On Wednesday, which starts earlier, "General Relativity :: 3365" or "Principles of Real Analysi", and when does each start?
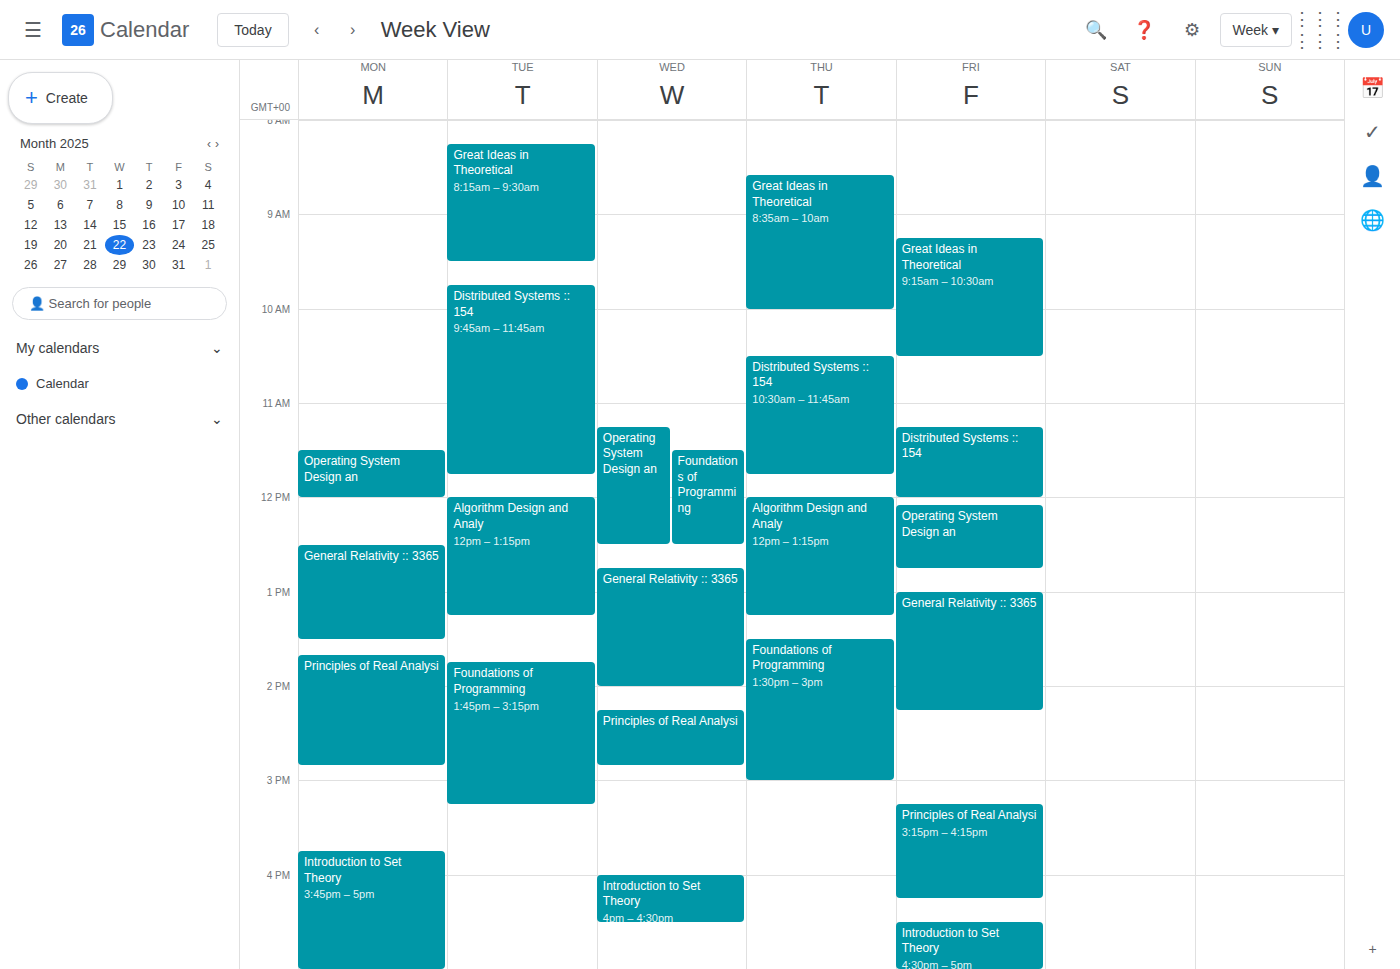
"General Relativity :: 3365" 12:45 PM; "Principles of Real Analysi" 2:15 PM.